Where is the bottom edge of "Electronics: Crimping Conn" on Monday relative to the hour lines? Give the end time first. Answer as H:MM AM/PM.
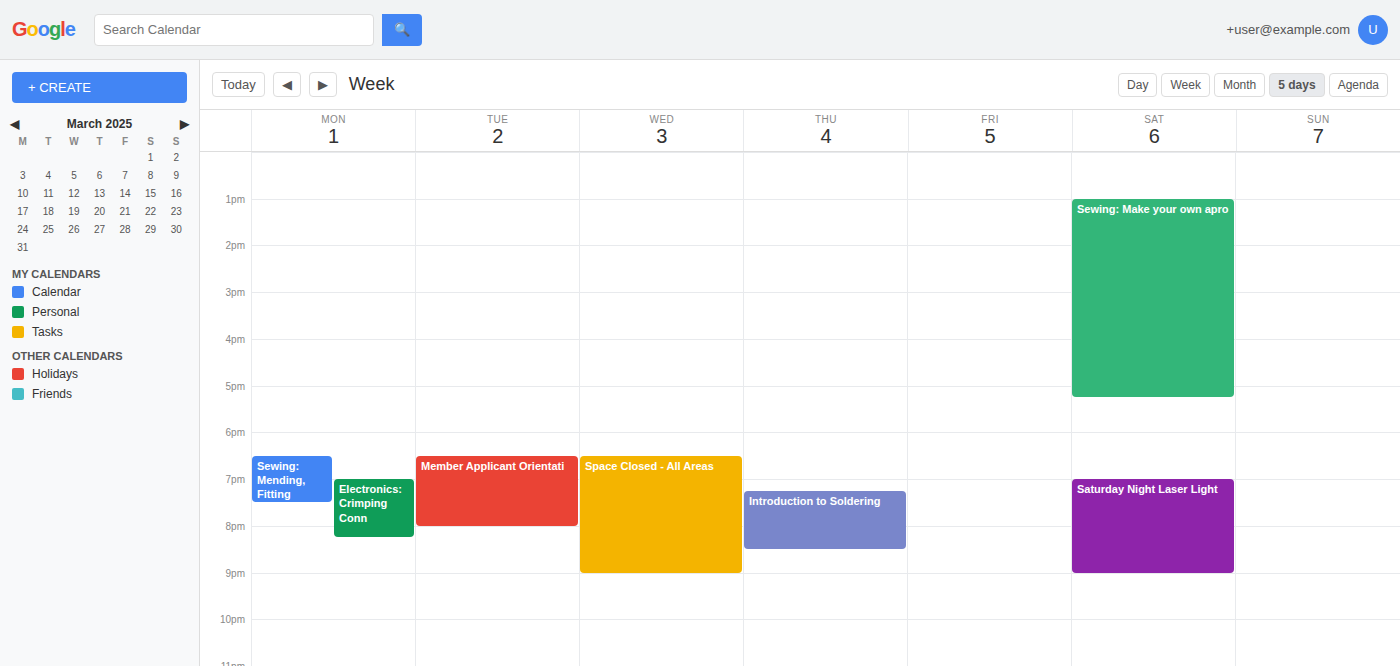
8:15 PM -- neither: a quarter of the way from the 8 PM line to the 9 PM line.